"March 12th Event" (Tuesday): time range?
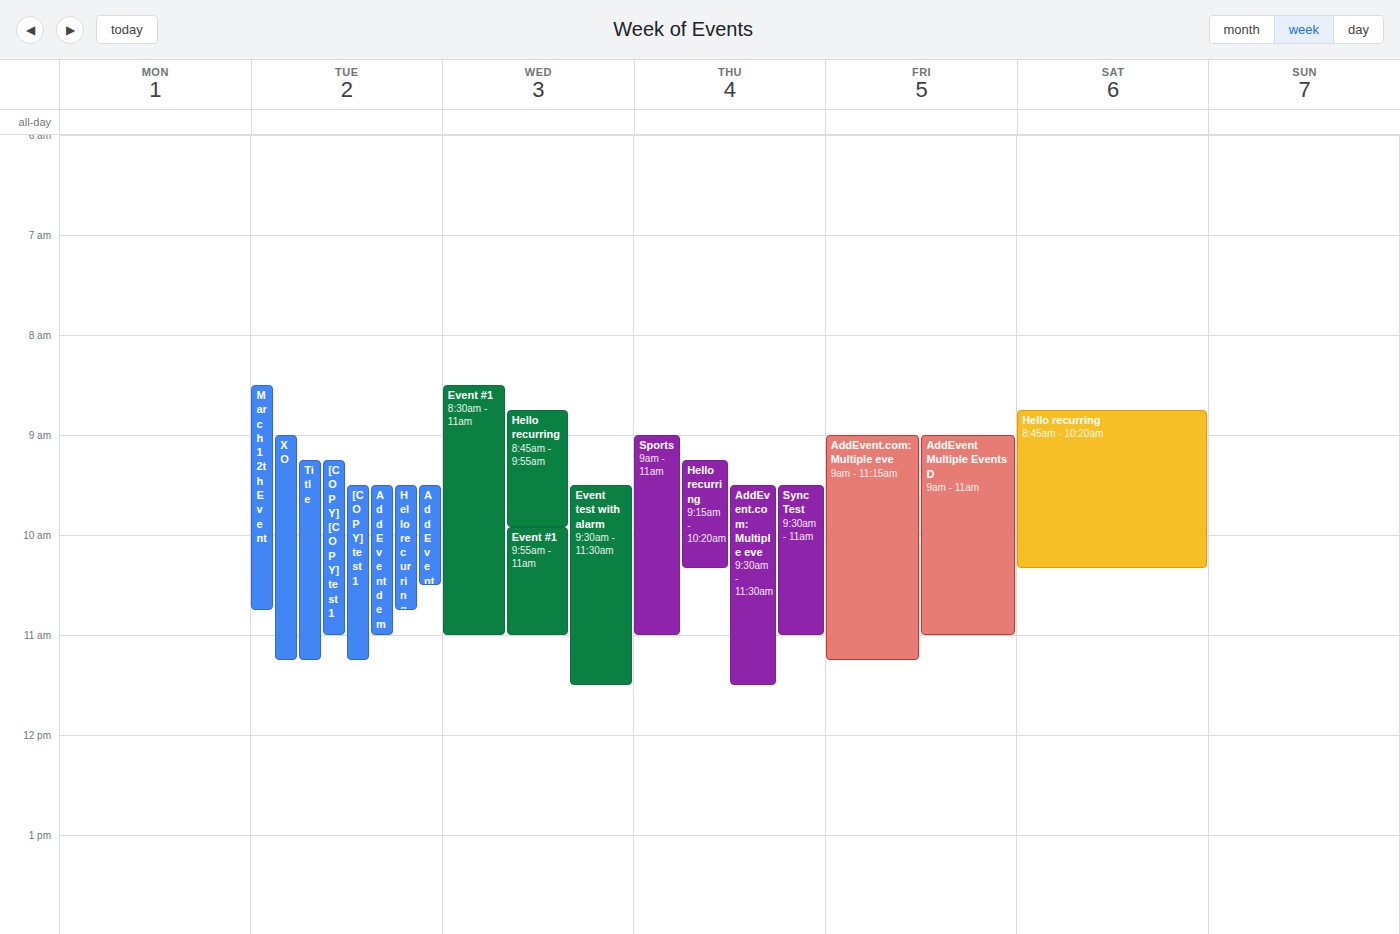
8:30 AM to 10:45 AM